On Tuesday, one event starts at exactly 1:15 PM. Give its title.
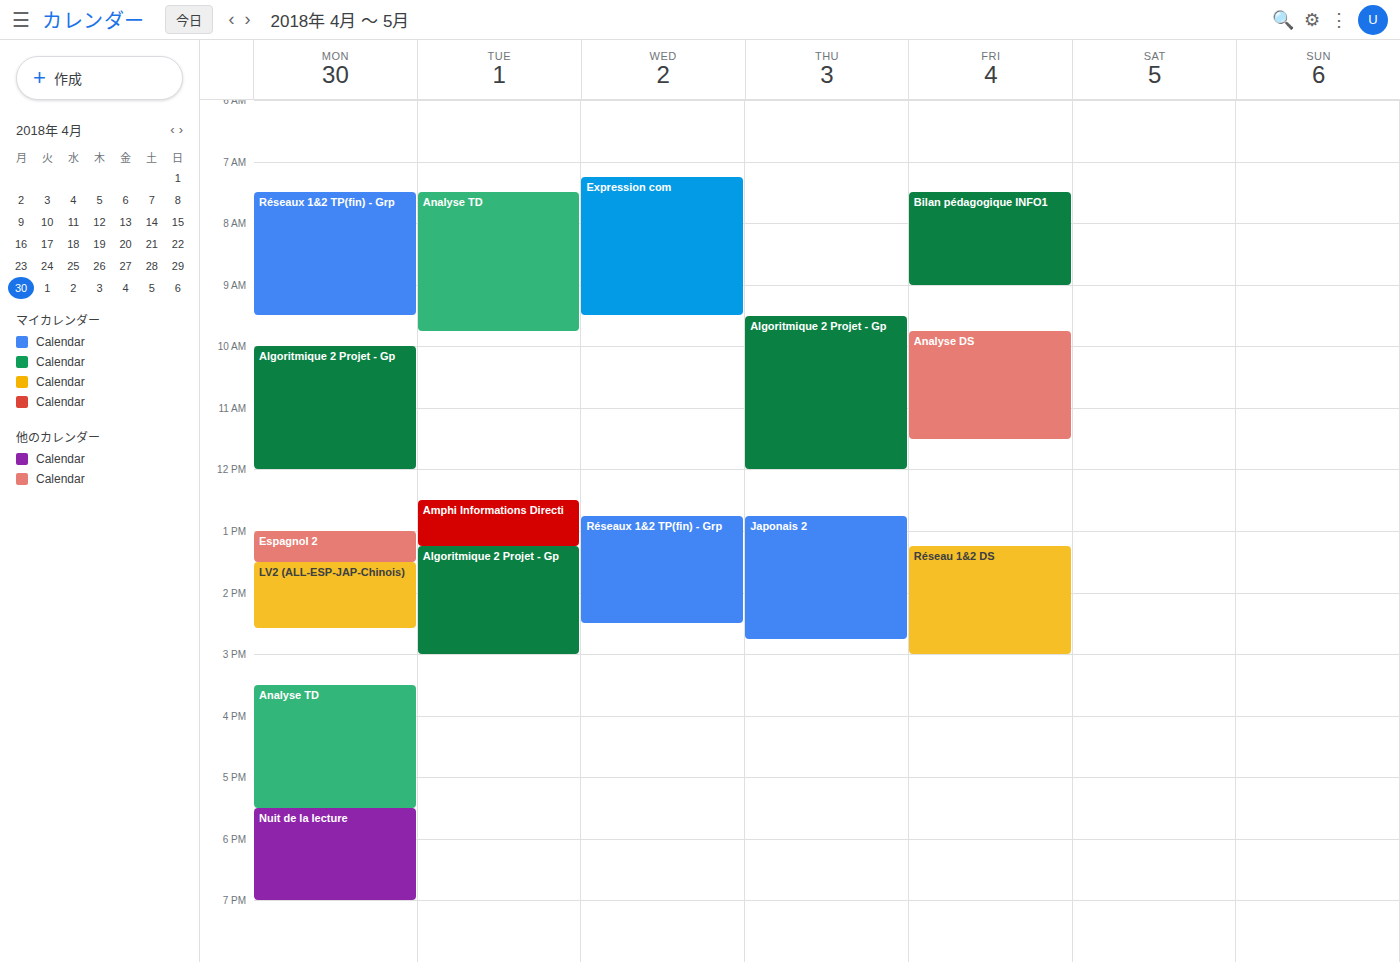
"Algoritmique 2 Projet - Gp"